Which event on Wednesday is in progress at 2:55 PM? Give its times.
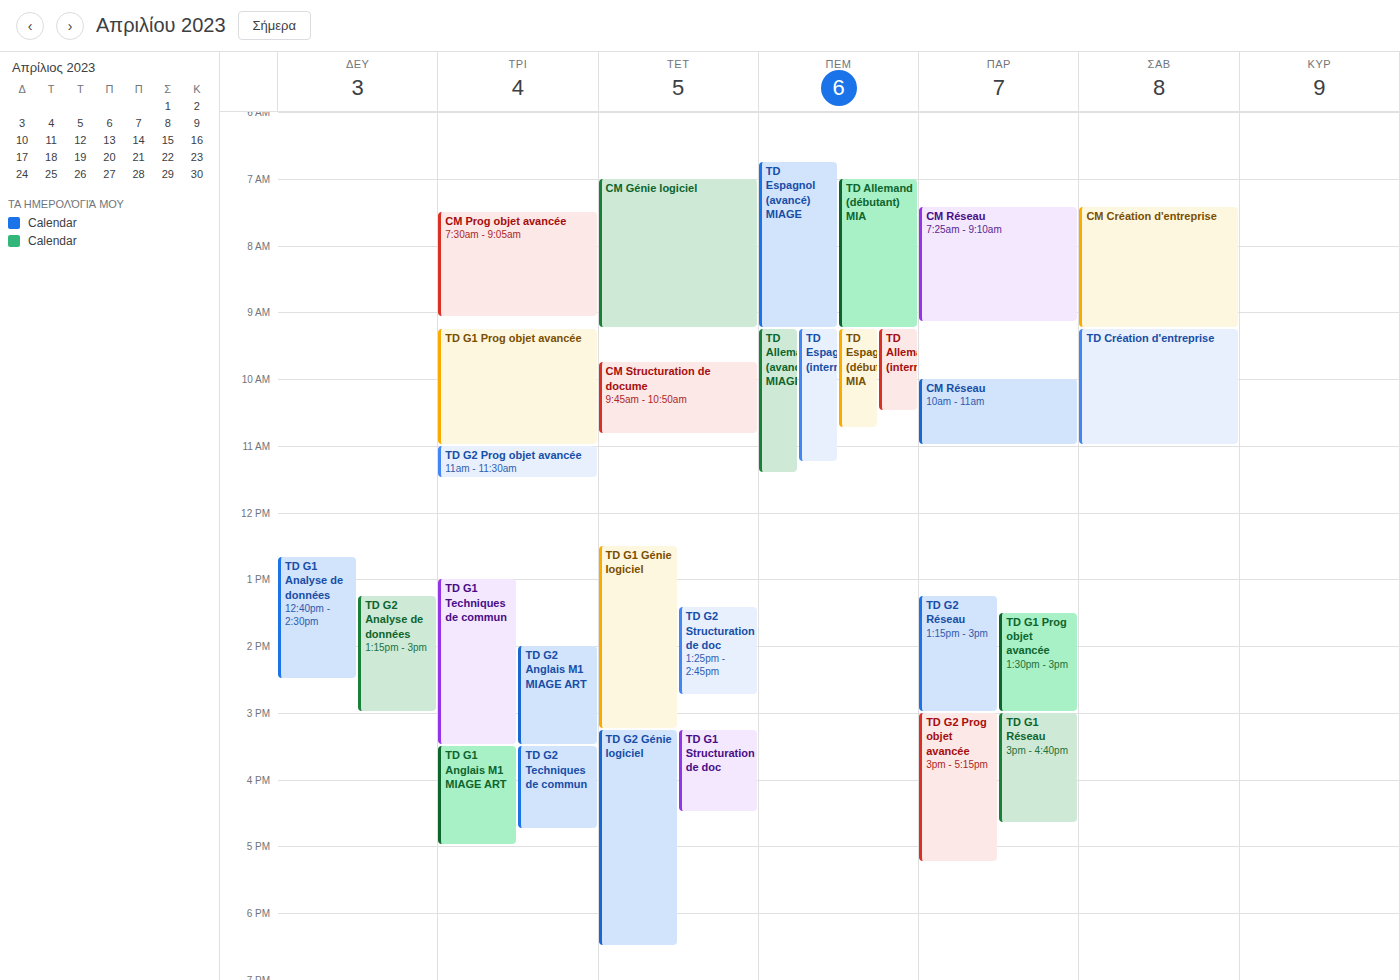
"TD G1 Génie logiciel", 12:30 PM to 3:15 PM